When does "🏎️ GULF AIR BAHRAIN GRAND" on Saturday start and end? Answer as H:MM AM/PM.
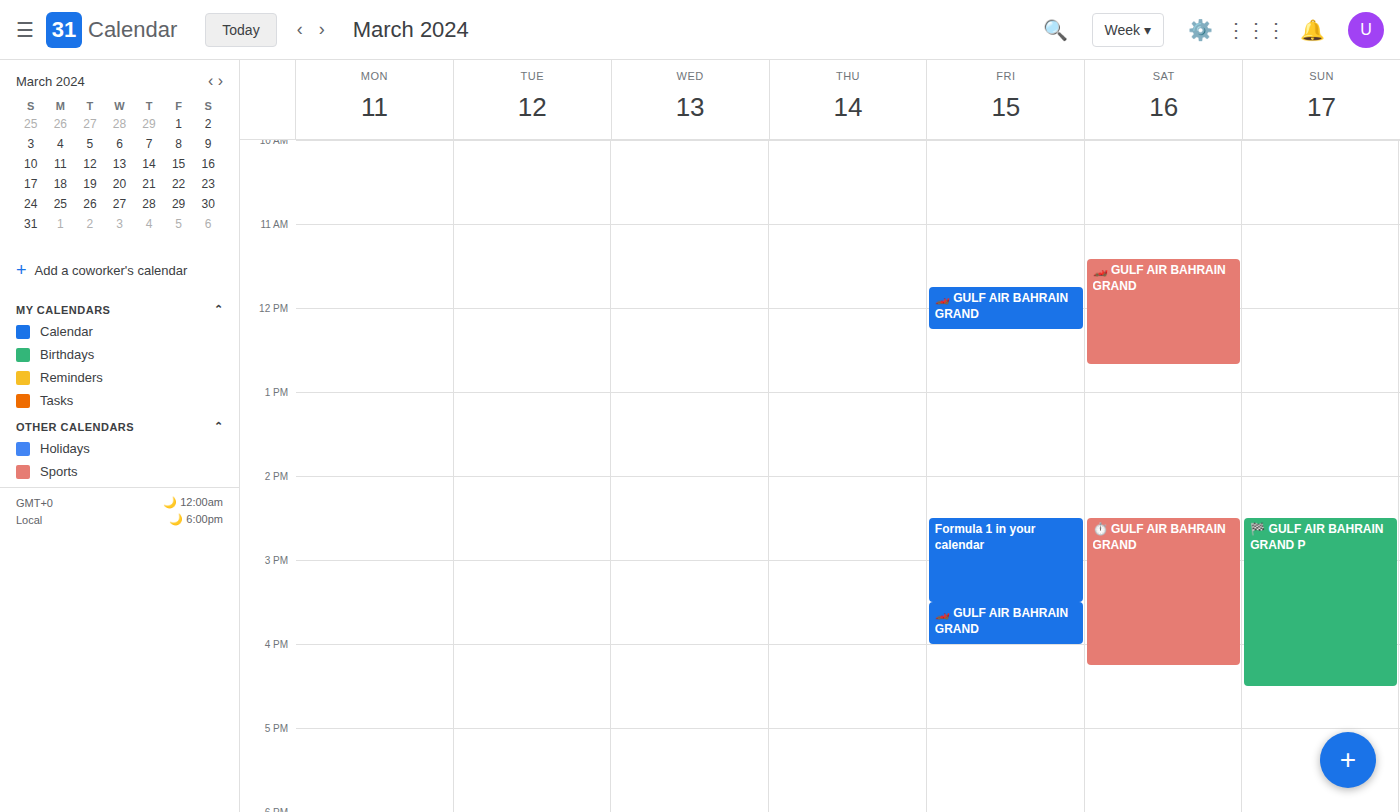
11:25 AM to 12:40 PM